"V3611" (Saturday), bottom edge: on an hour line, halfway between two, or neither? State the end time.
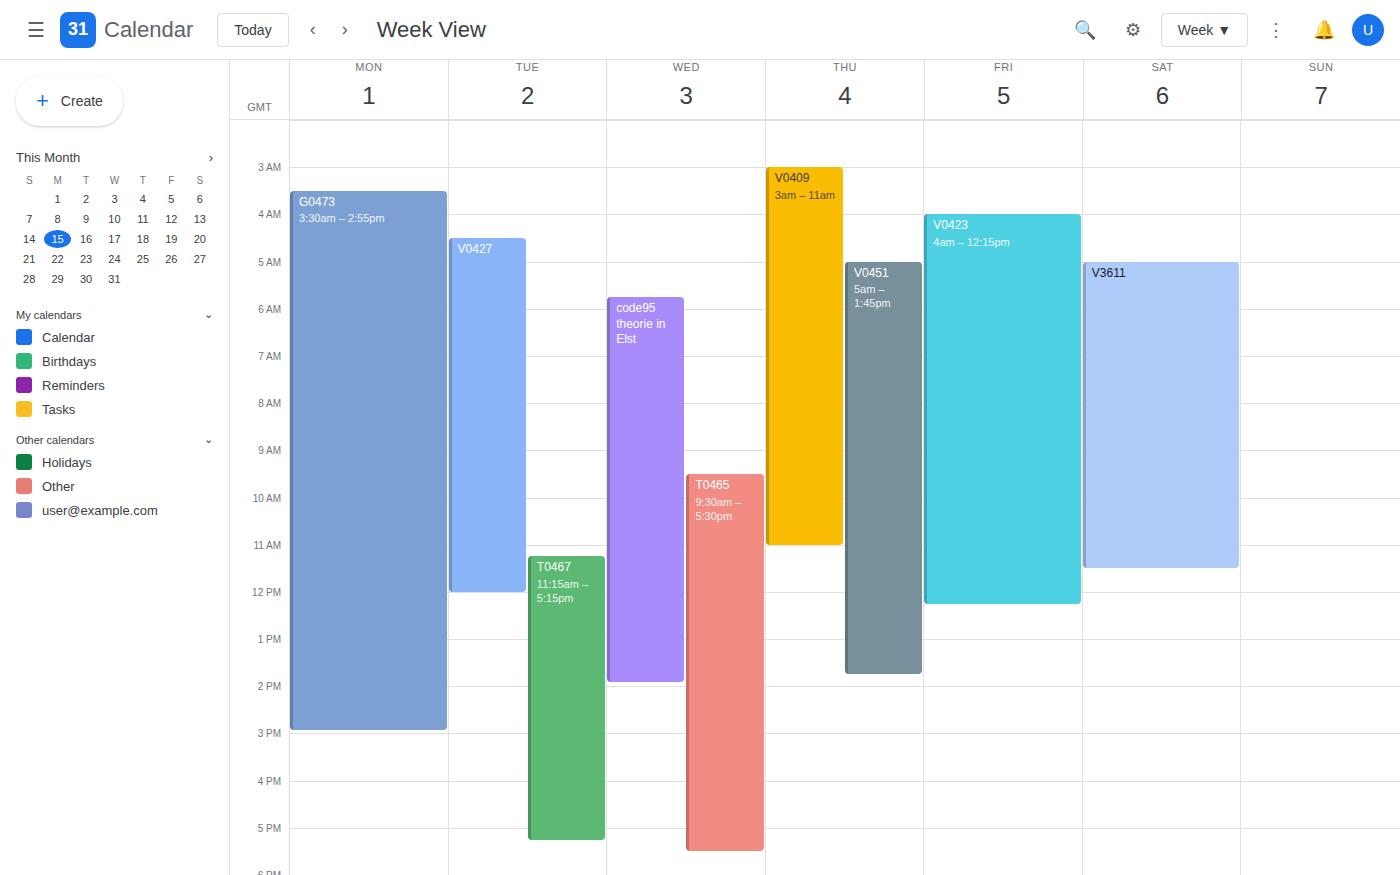
11:30 AM -- halfway between the 11 AM and 12 PM lines.